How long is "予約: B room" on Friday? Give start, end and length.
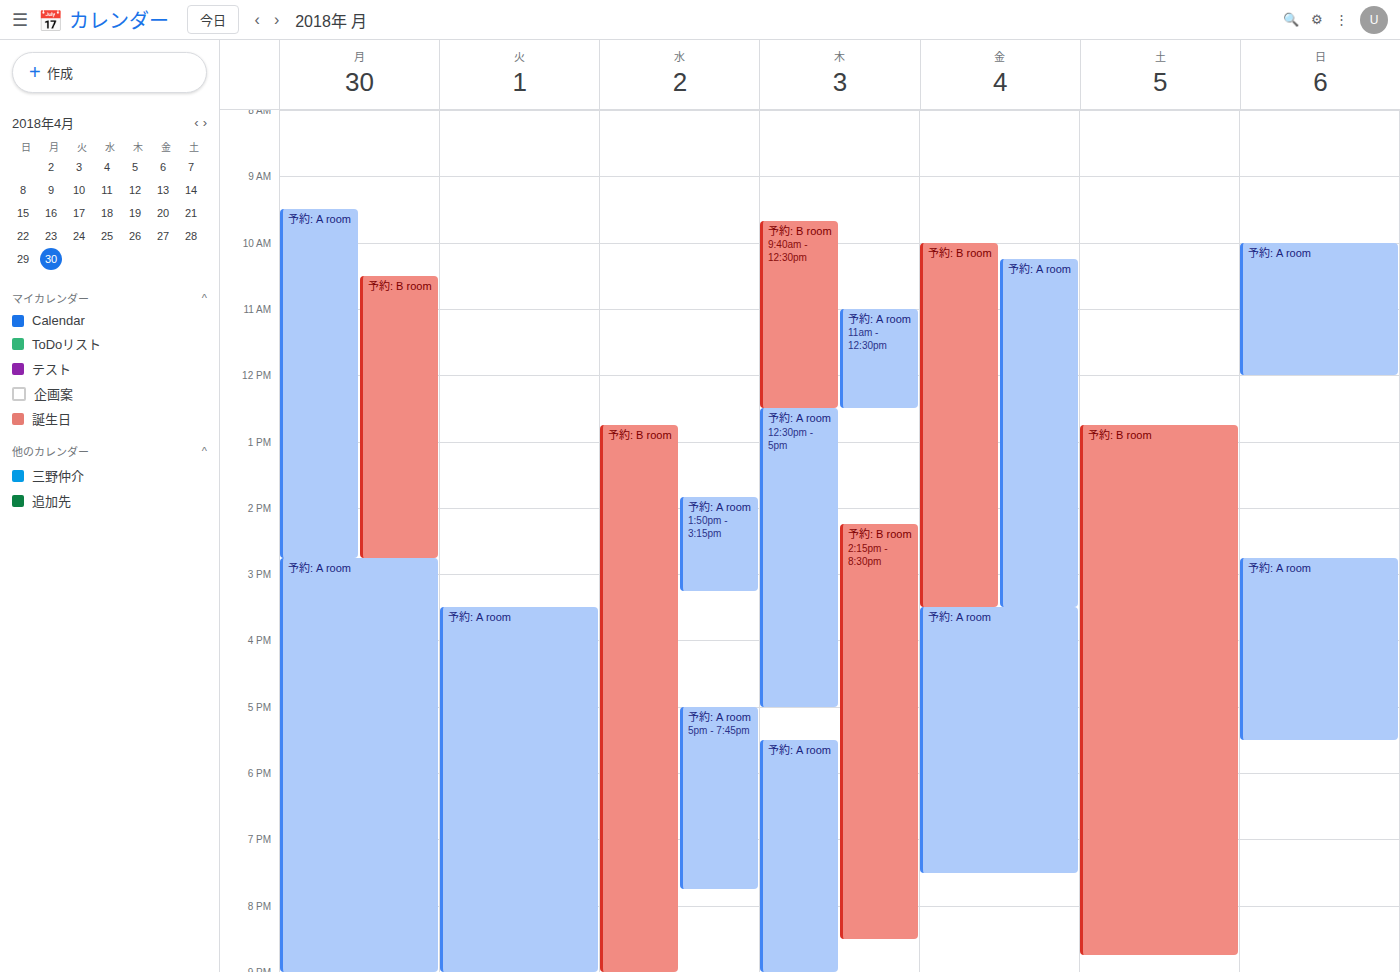
10:00 AM to 3:30 PM, 5 hours 30 minutes